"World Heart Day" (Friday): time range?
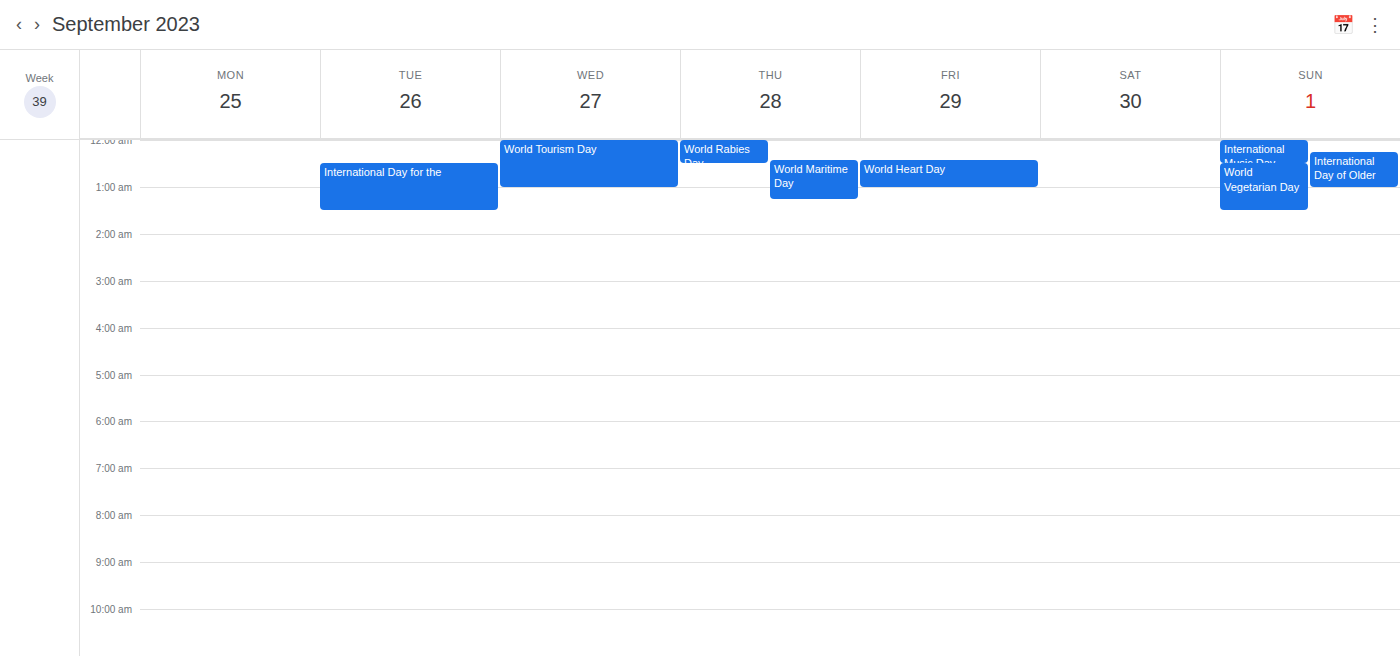
12:25 AM to 1:00 AM